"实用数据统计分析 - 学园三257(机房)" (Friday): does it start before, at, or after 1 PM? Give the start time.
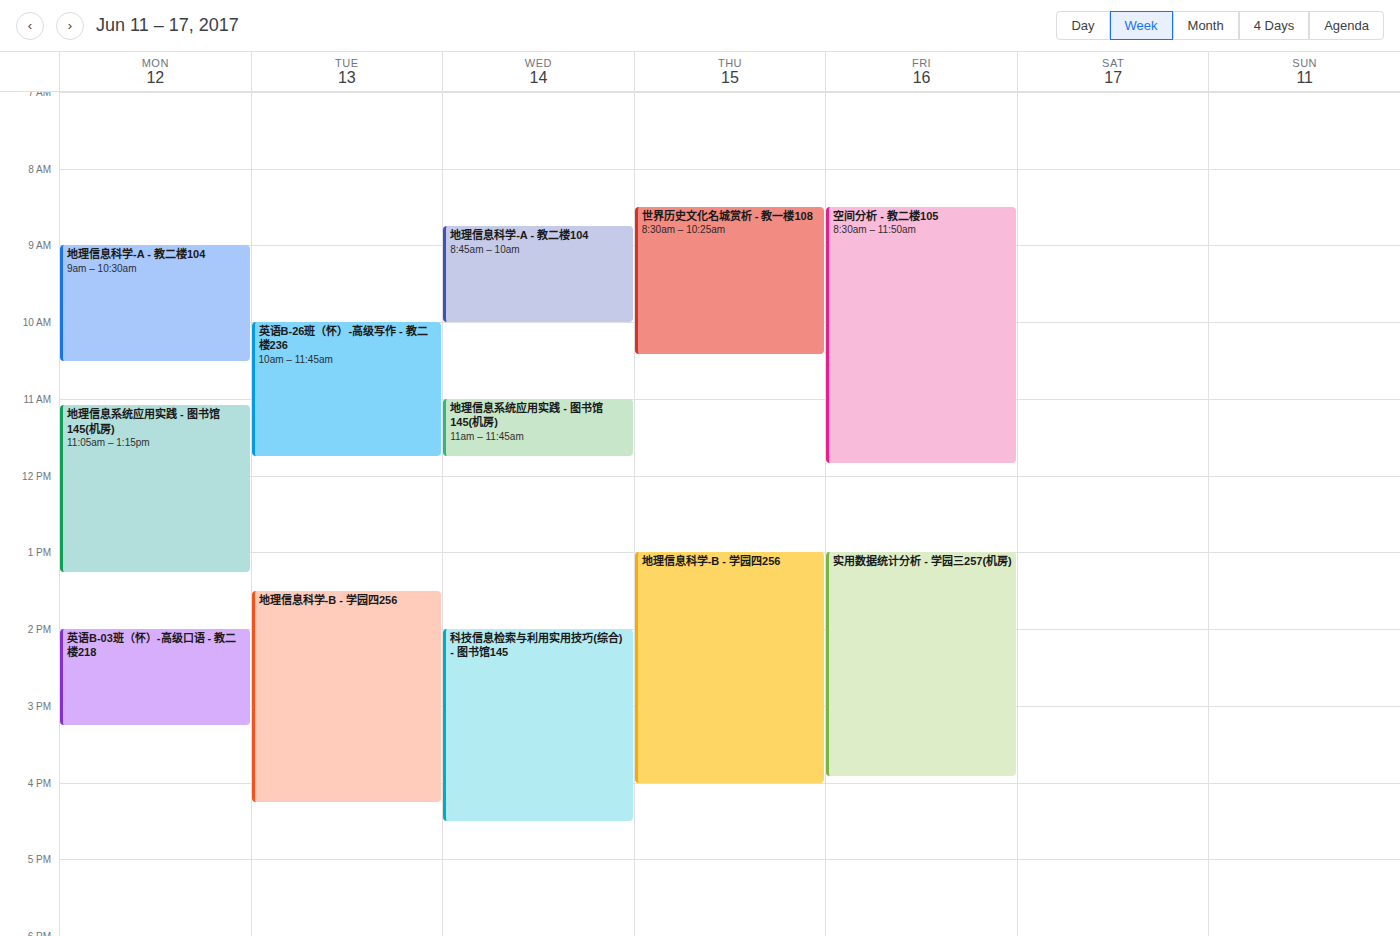
1:00 PM -- exactly at 1 PM, on the 1 PM line.